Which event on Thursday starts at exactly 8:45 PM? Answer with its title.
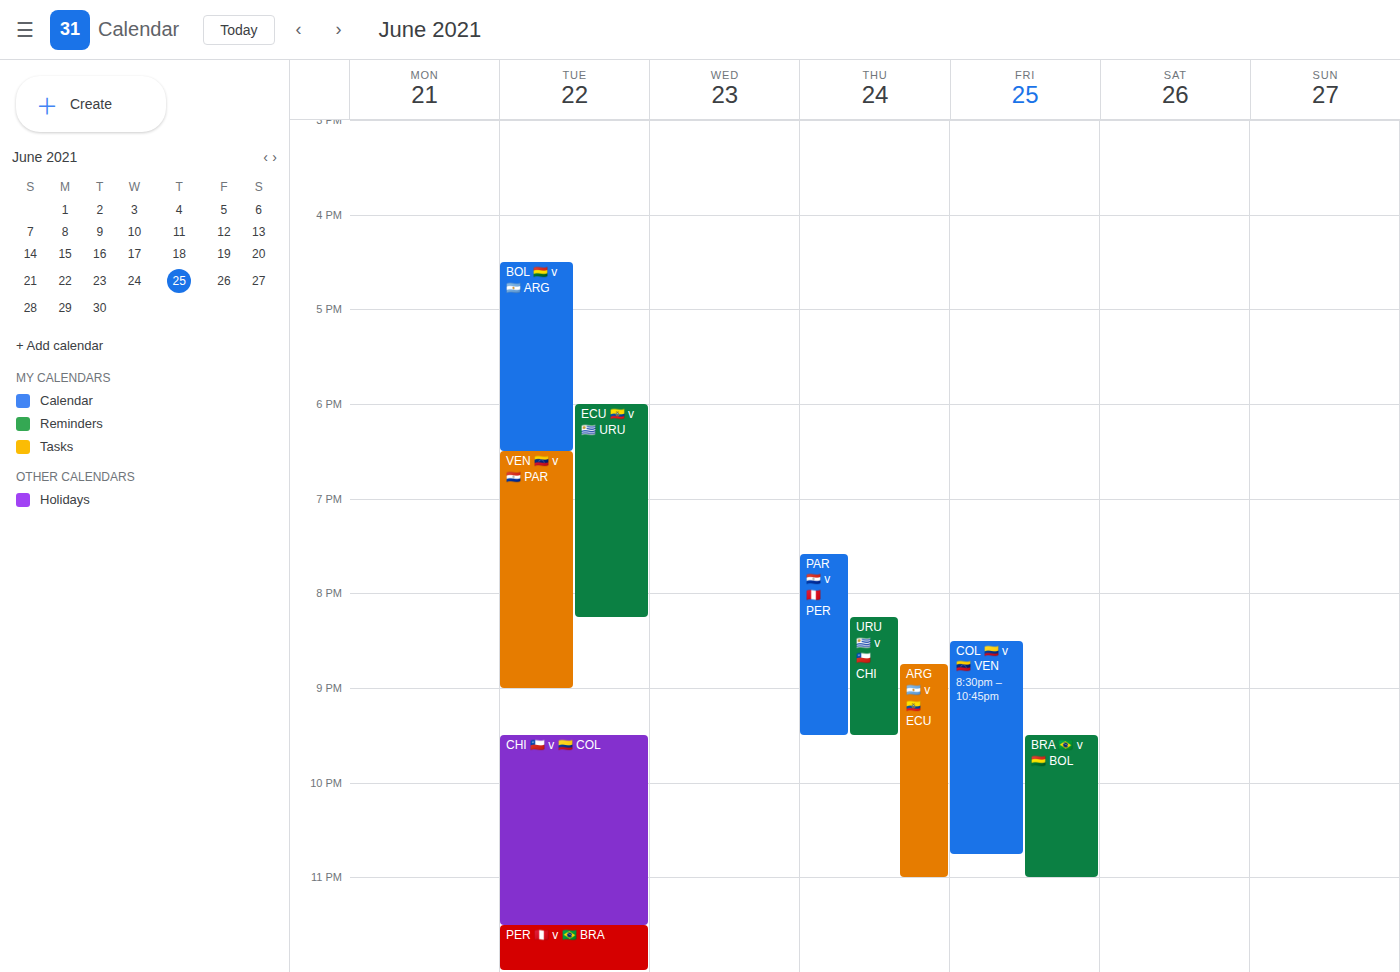
"ARG 🇦🇷 v 🇪🇨 ECU"